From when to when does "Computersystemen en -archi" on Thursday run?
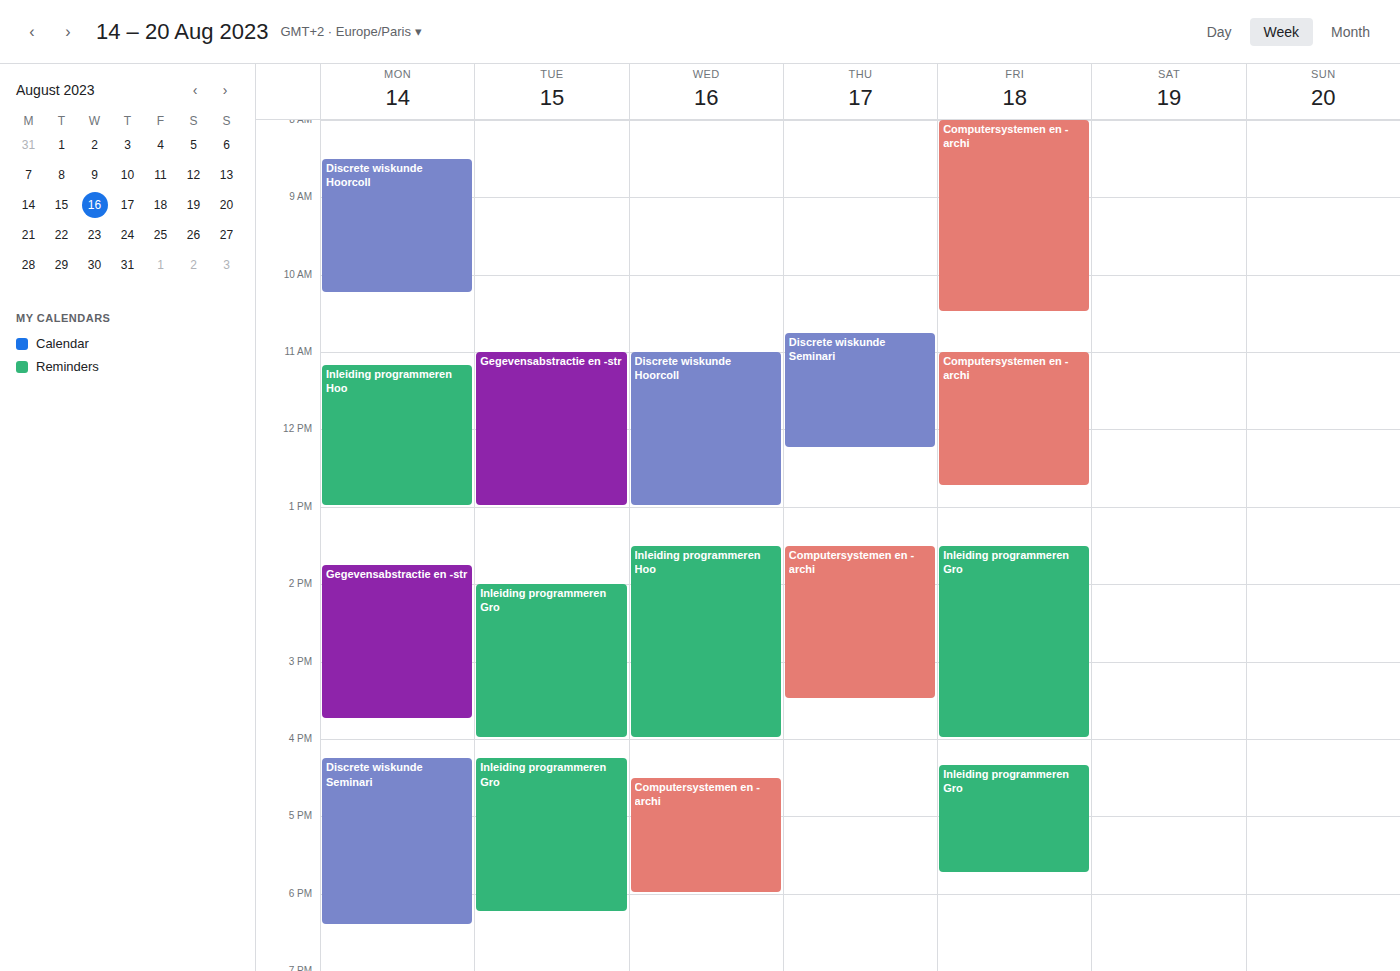
13:30 to 15:30